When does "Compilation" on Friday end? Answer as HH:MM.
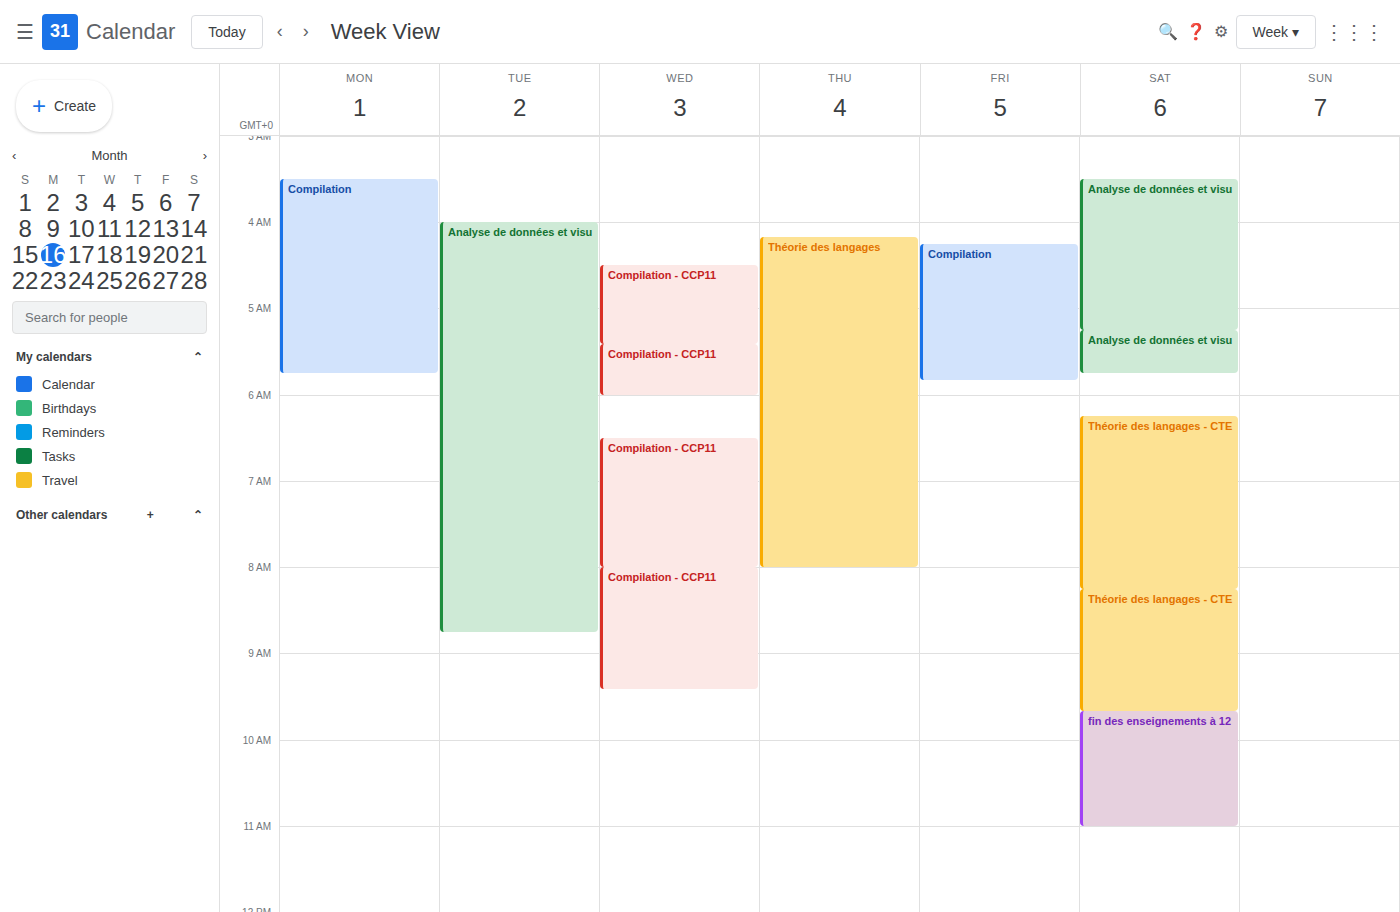
05:50